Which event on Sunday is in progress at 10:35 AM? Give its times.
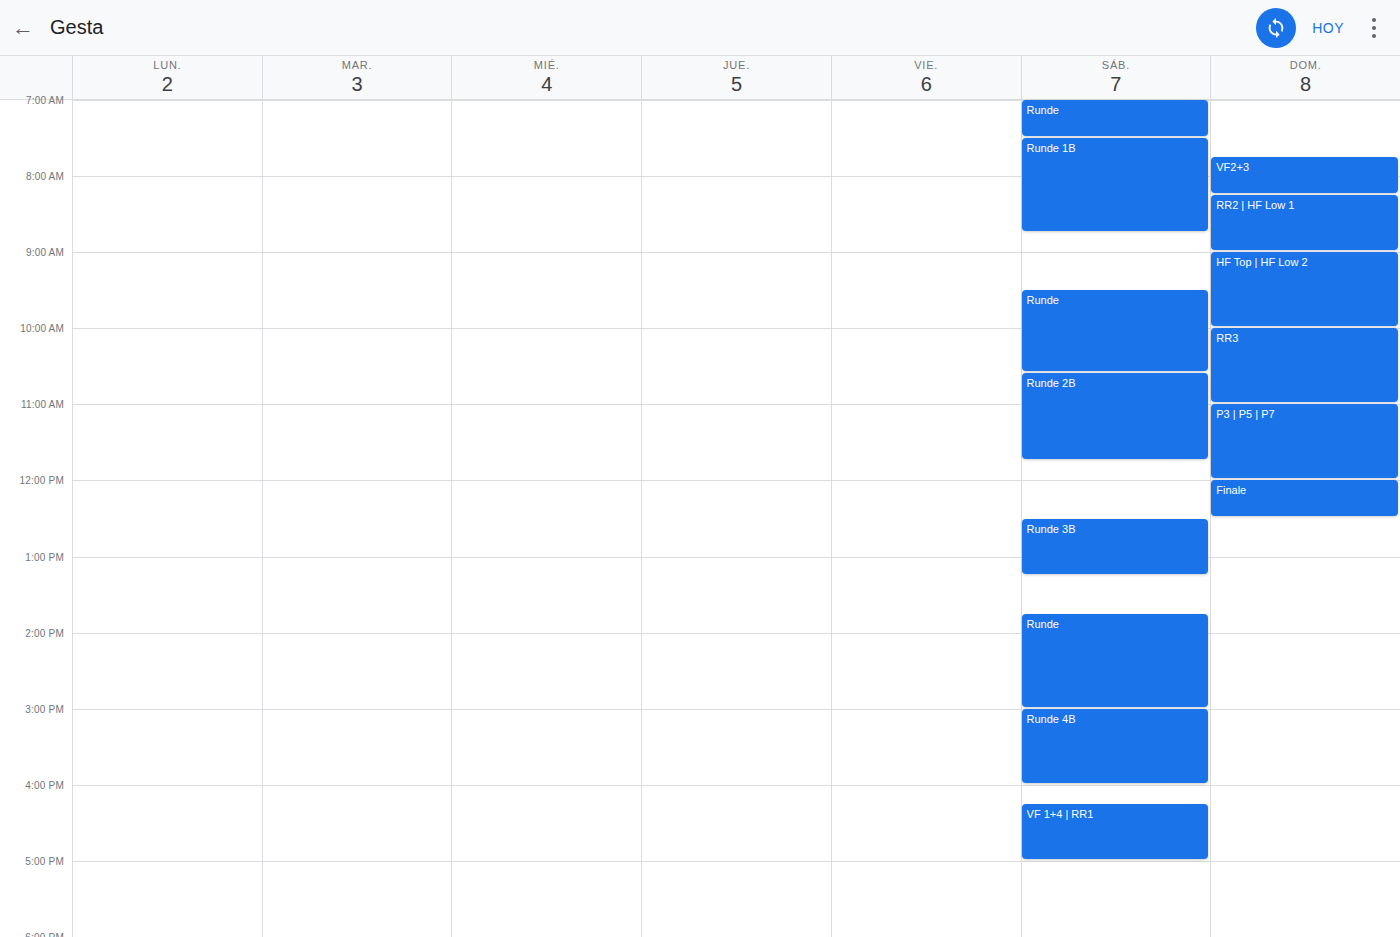
"RR3", 10:00 AM to 11:00 AM